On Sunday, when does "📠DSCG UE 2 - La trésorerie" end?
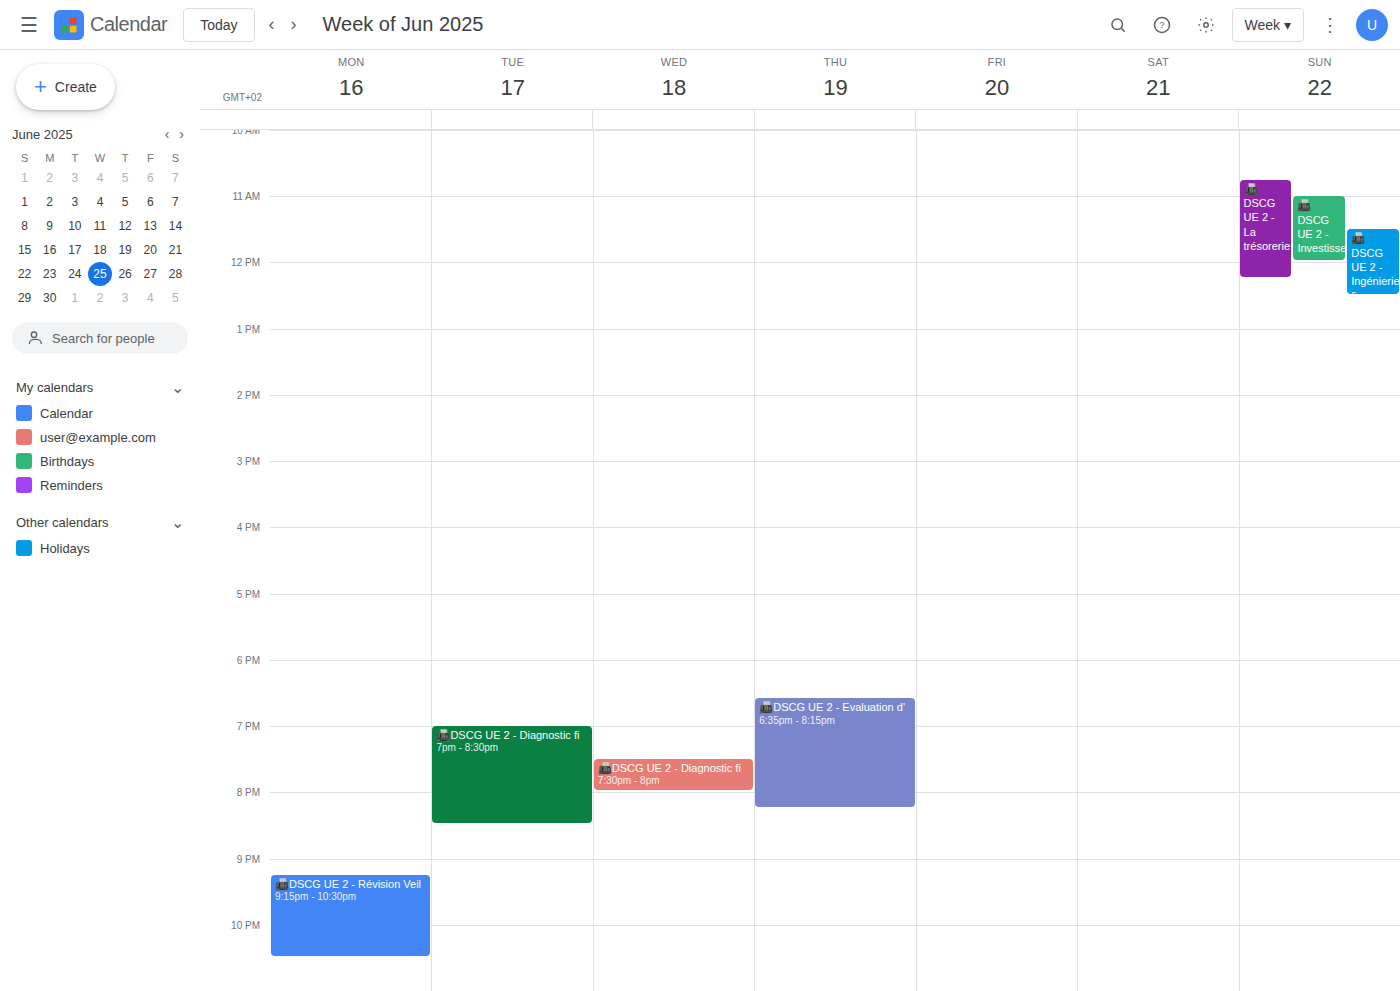
12:15 PM